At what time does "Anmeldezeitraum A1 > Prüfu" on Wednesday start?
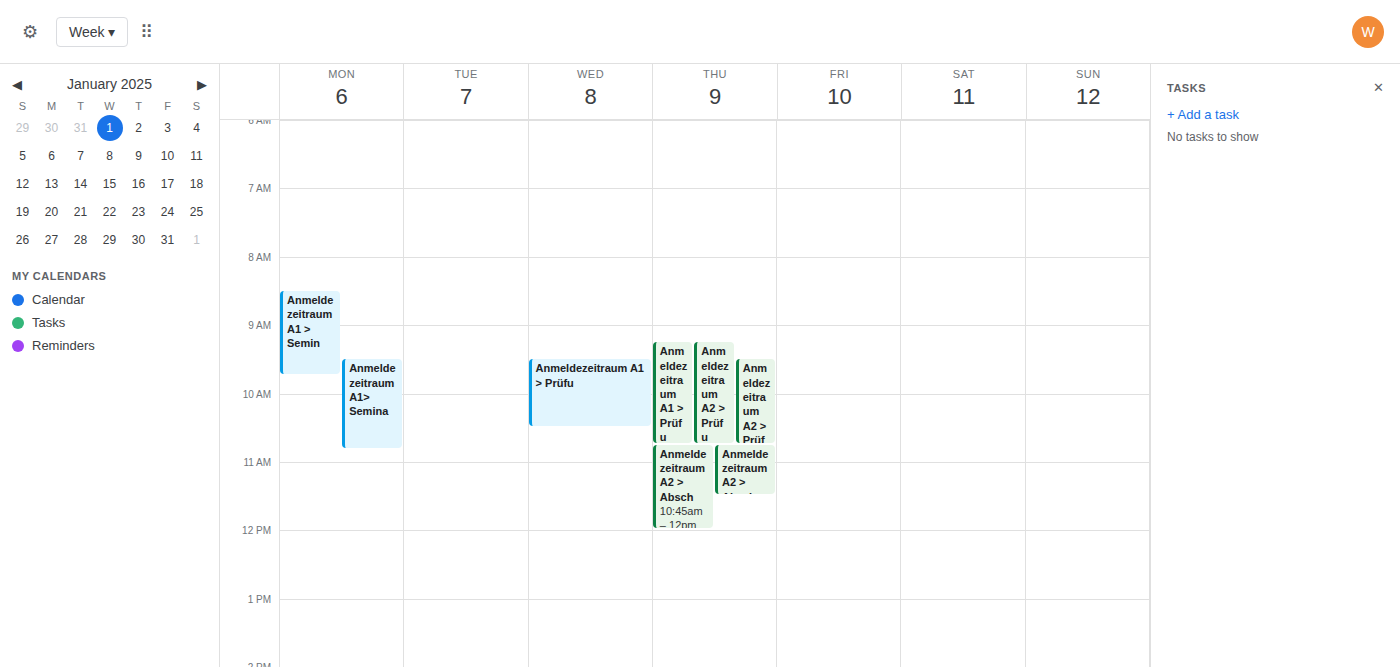
9:30 AM